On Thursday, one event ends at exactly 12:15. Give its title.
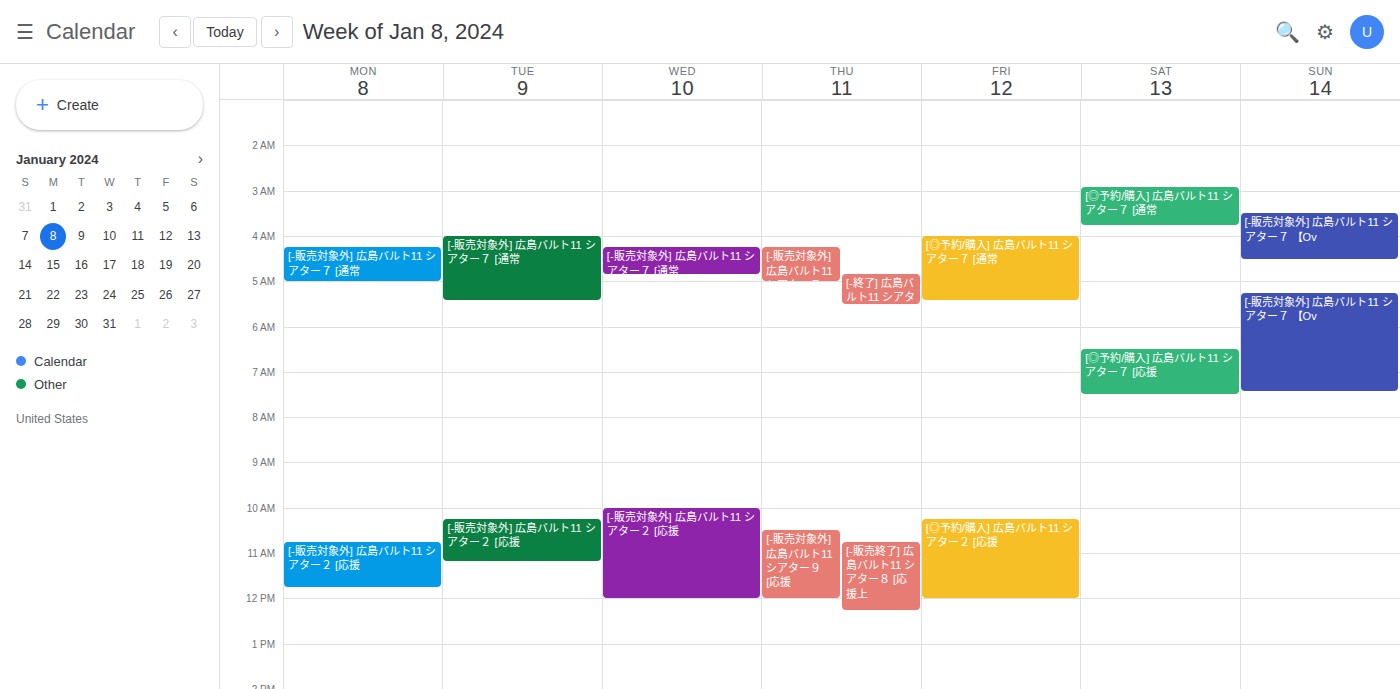
"[-販売終了] 広島バルト11 シアター８ [応援上"